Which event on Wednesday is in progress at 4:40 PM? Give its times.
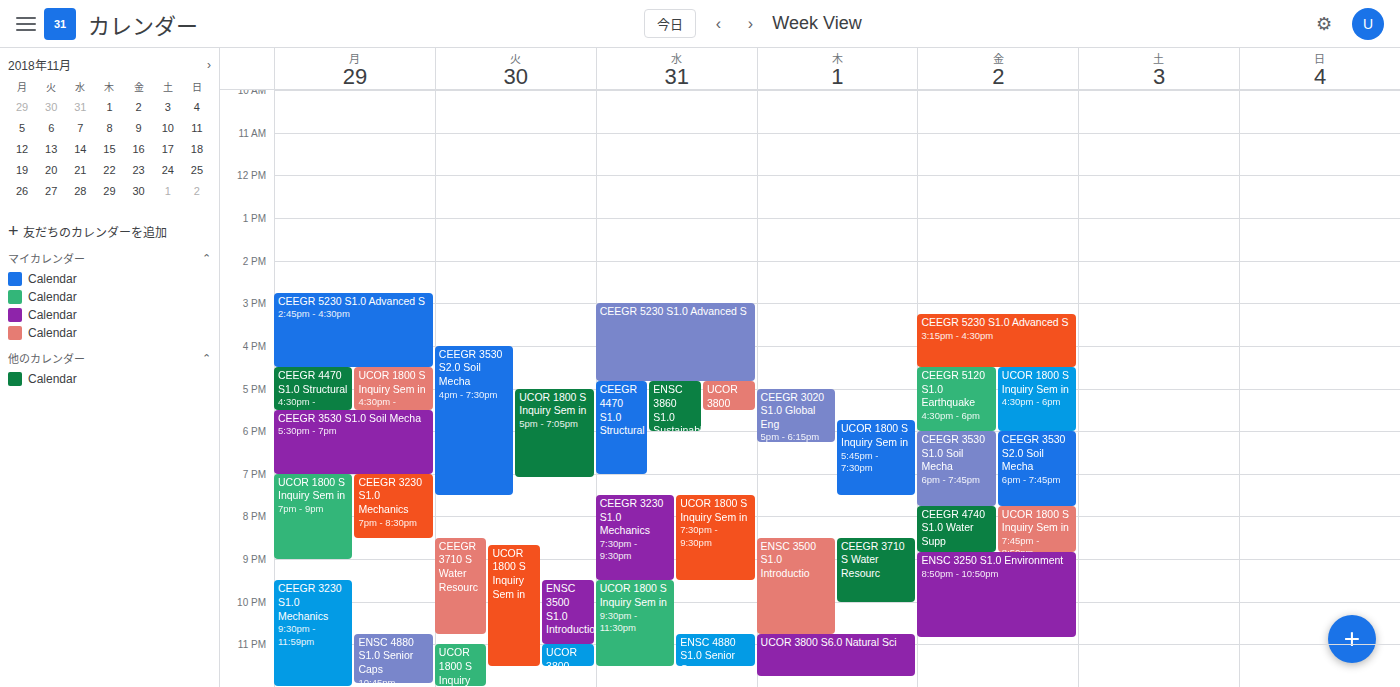
"CEEGR 5230 S1.0 Advanced S", 3:00 PM to 4:50 PM